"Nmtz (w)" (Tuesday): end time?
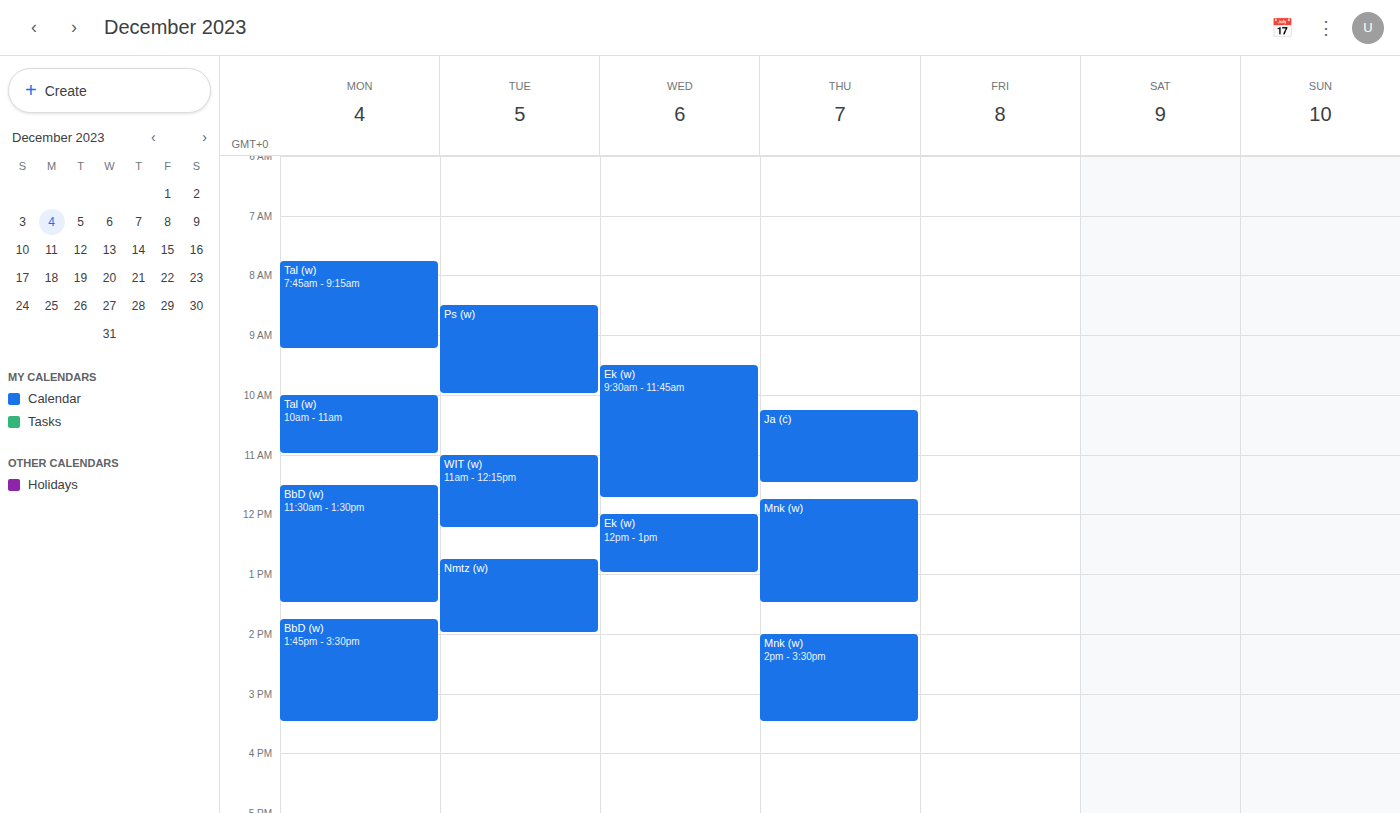
14:00